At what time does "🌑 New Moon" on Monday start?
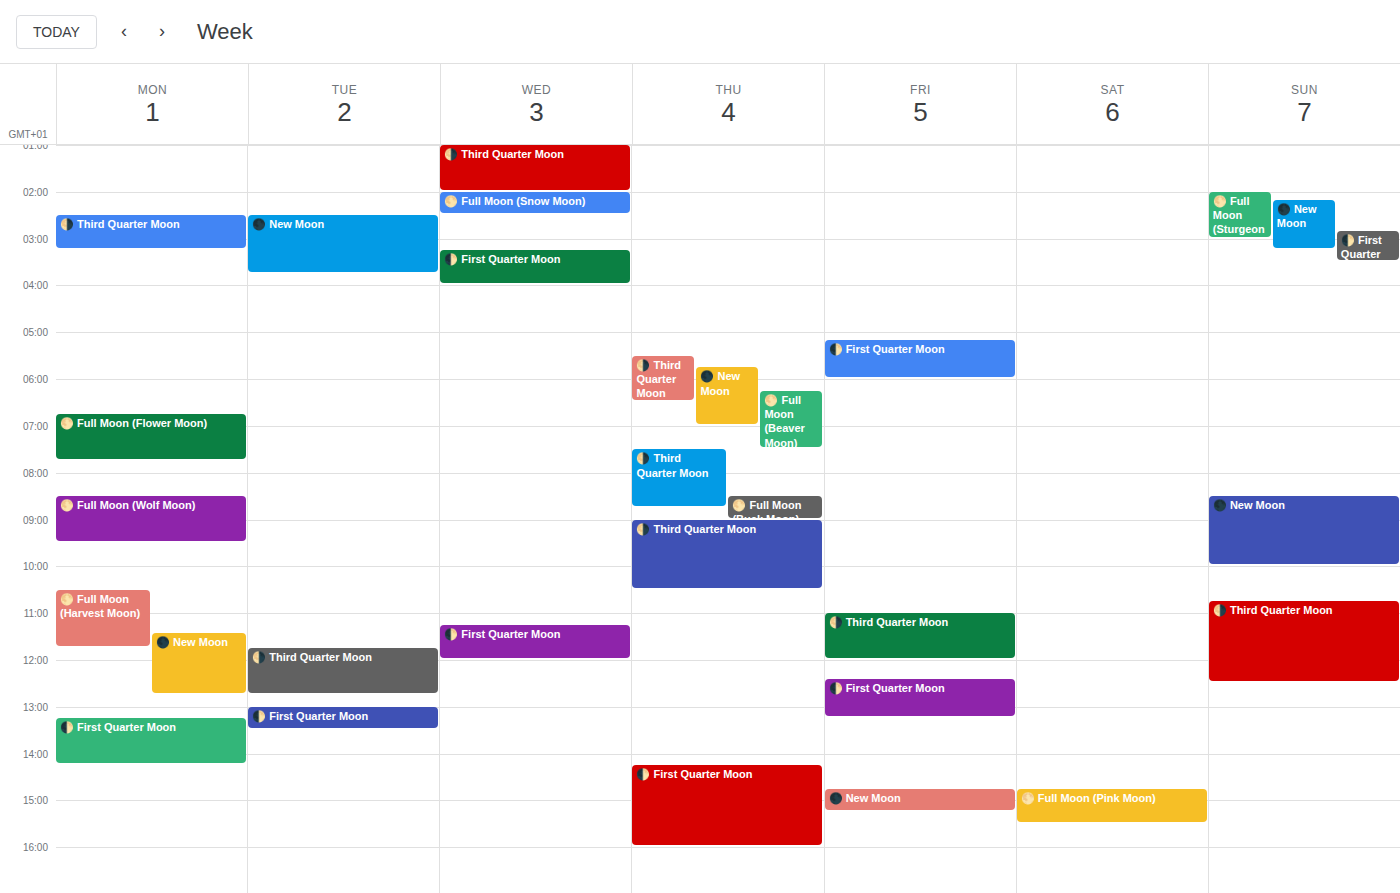
11:25 AM